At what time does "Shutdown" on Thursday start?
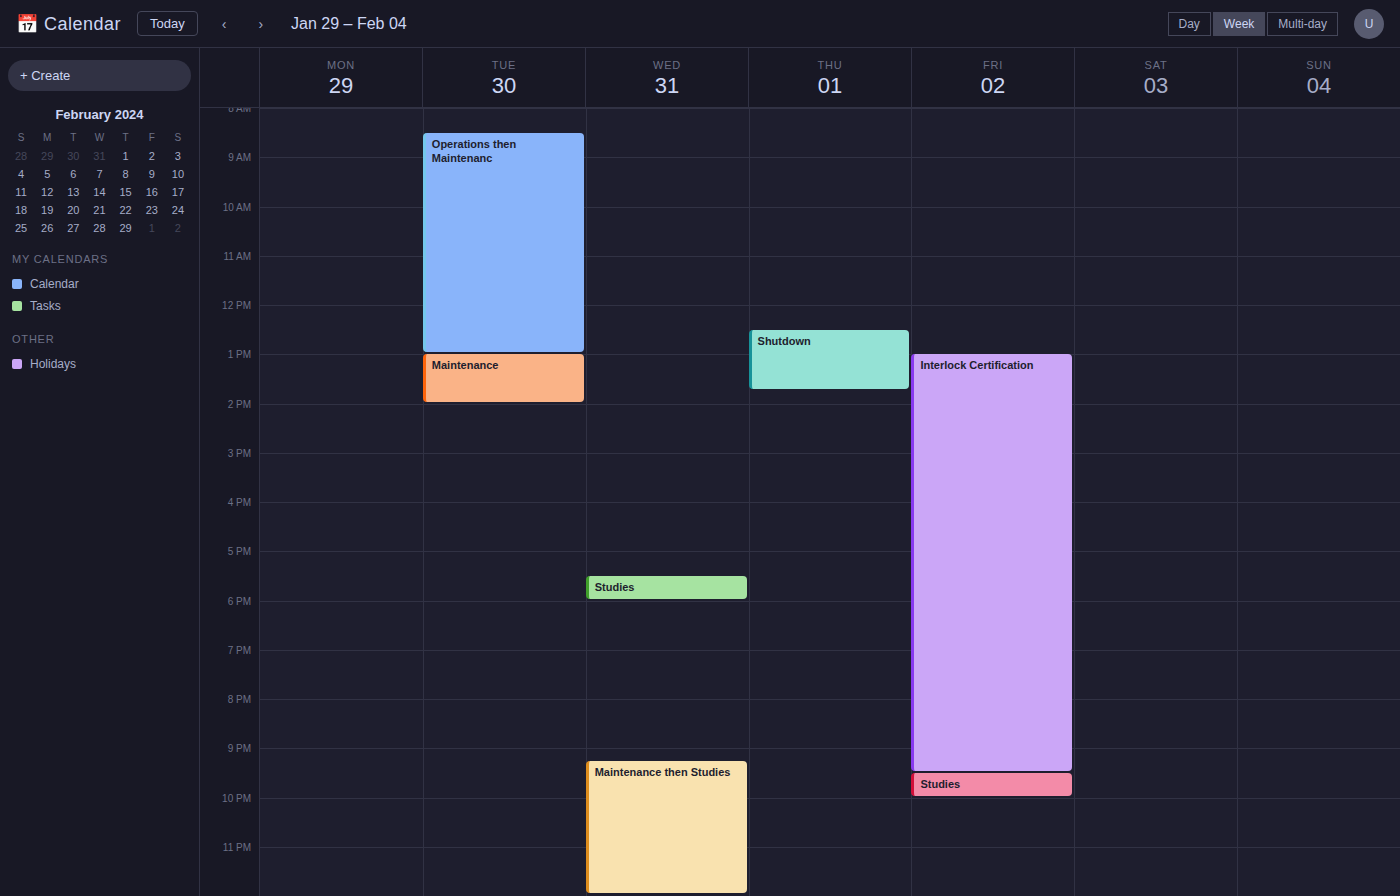
12:30 PM